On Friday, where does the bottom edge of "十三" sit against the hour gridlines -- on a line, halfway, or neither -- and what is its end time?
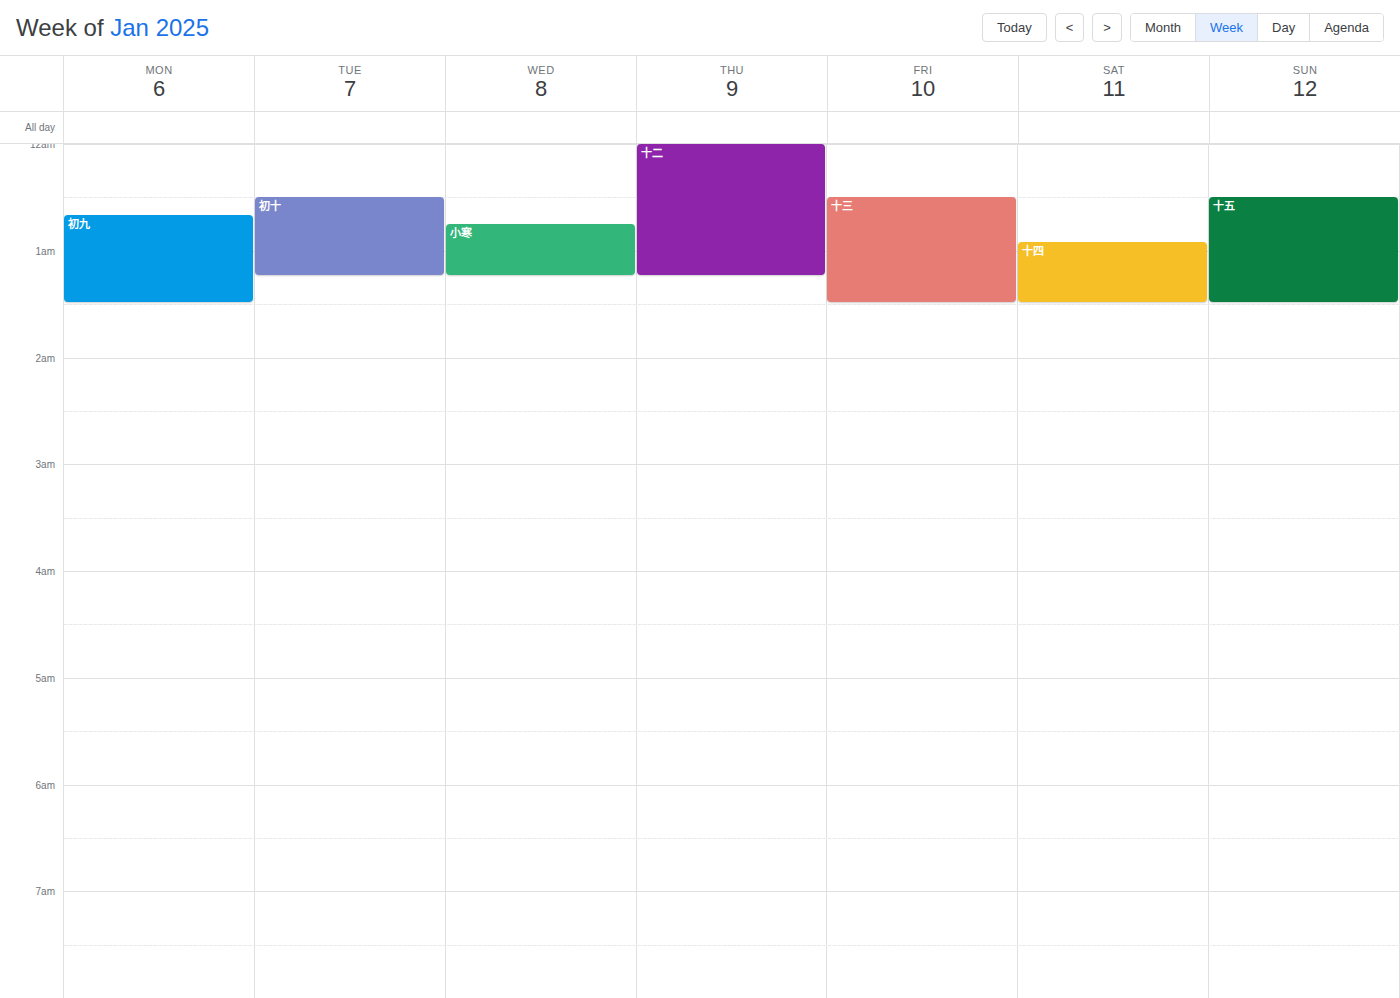
1:30 AM -- halfway between the 1 AM and 2 AM lines.